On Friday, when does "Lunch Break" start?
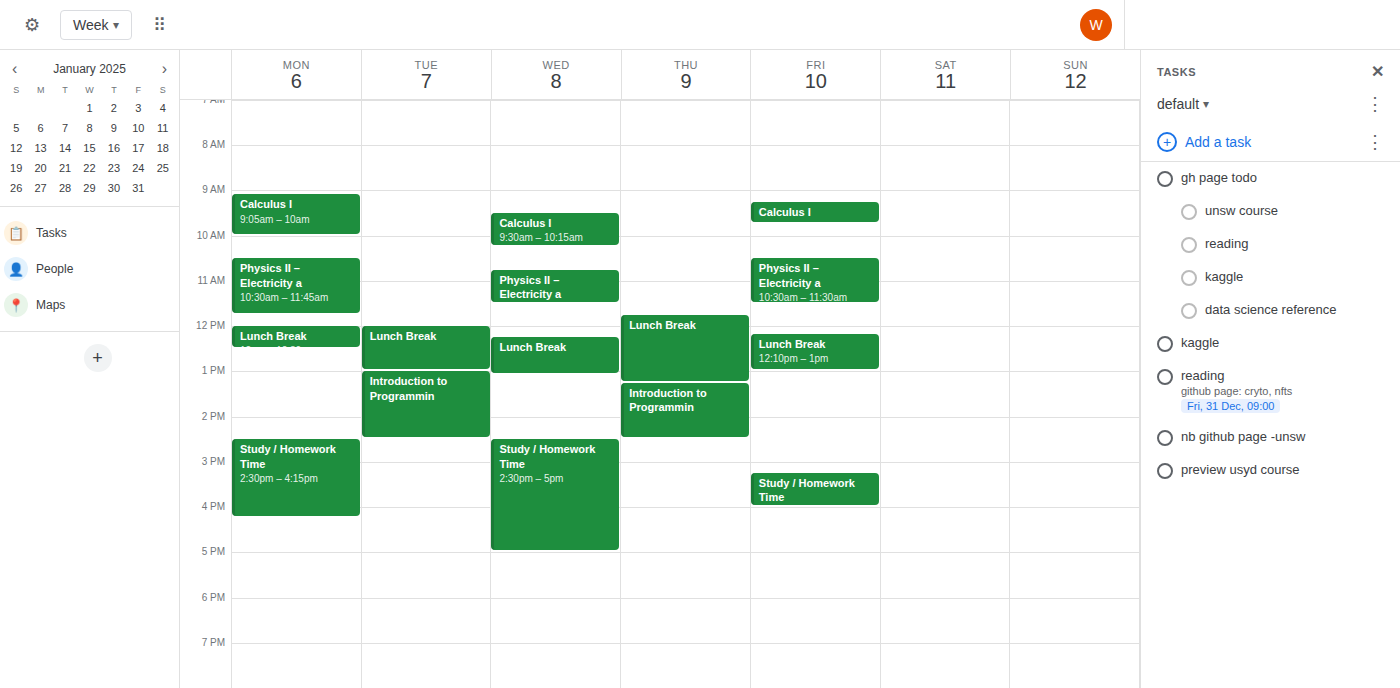
12:10 PM